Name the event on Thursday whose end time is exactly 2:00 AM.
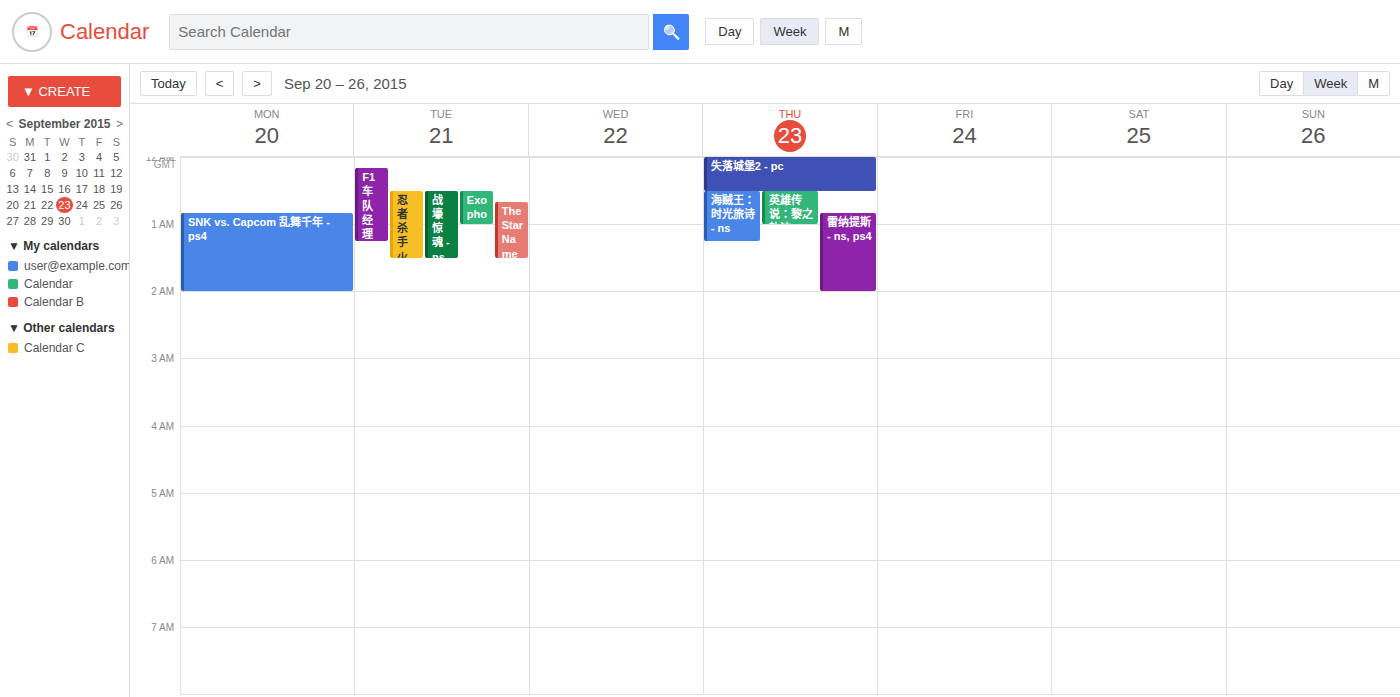
"雷纳提斯 - ns, ps4"